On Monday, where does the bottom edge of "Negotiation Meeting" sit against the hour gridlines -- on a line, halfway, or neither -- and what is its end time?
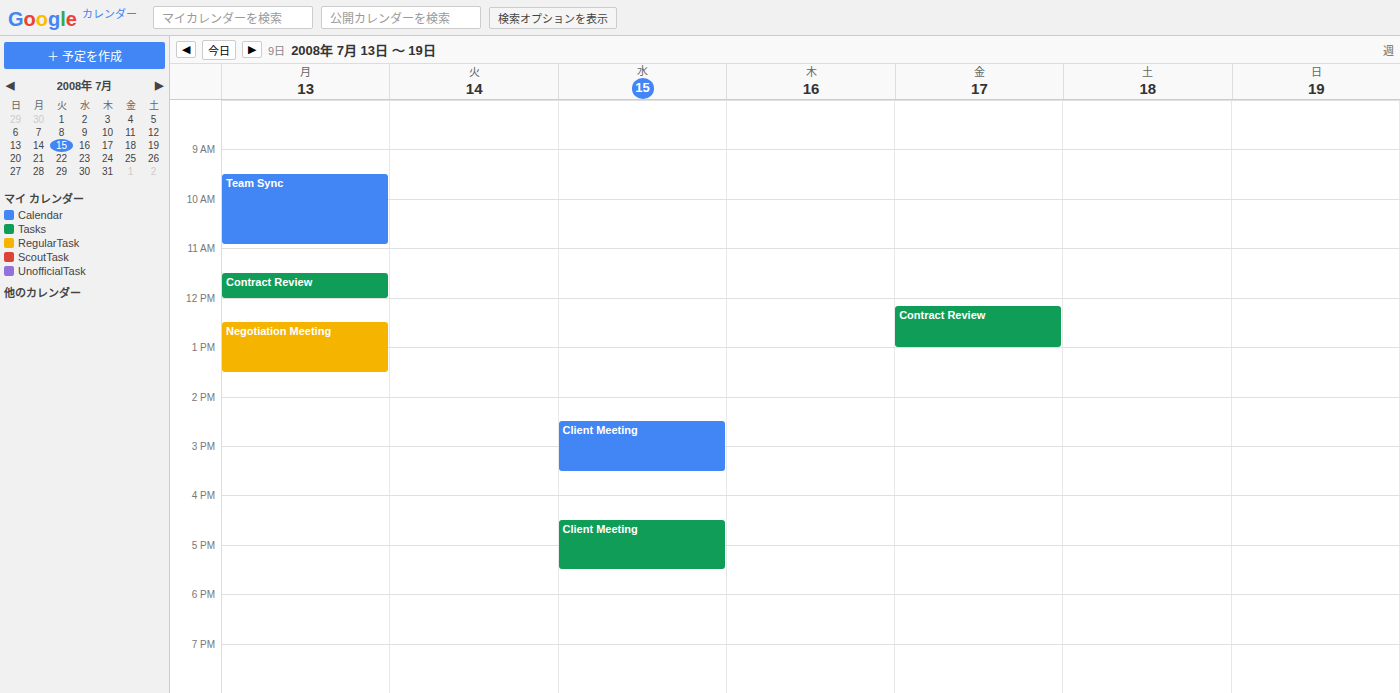
1:30 PM -- halfway between the 1 PM and 2 PM lines.